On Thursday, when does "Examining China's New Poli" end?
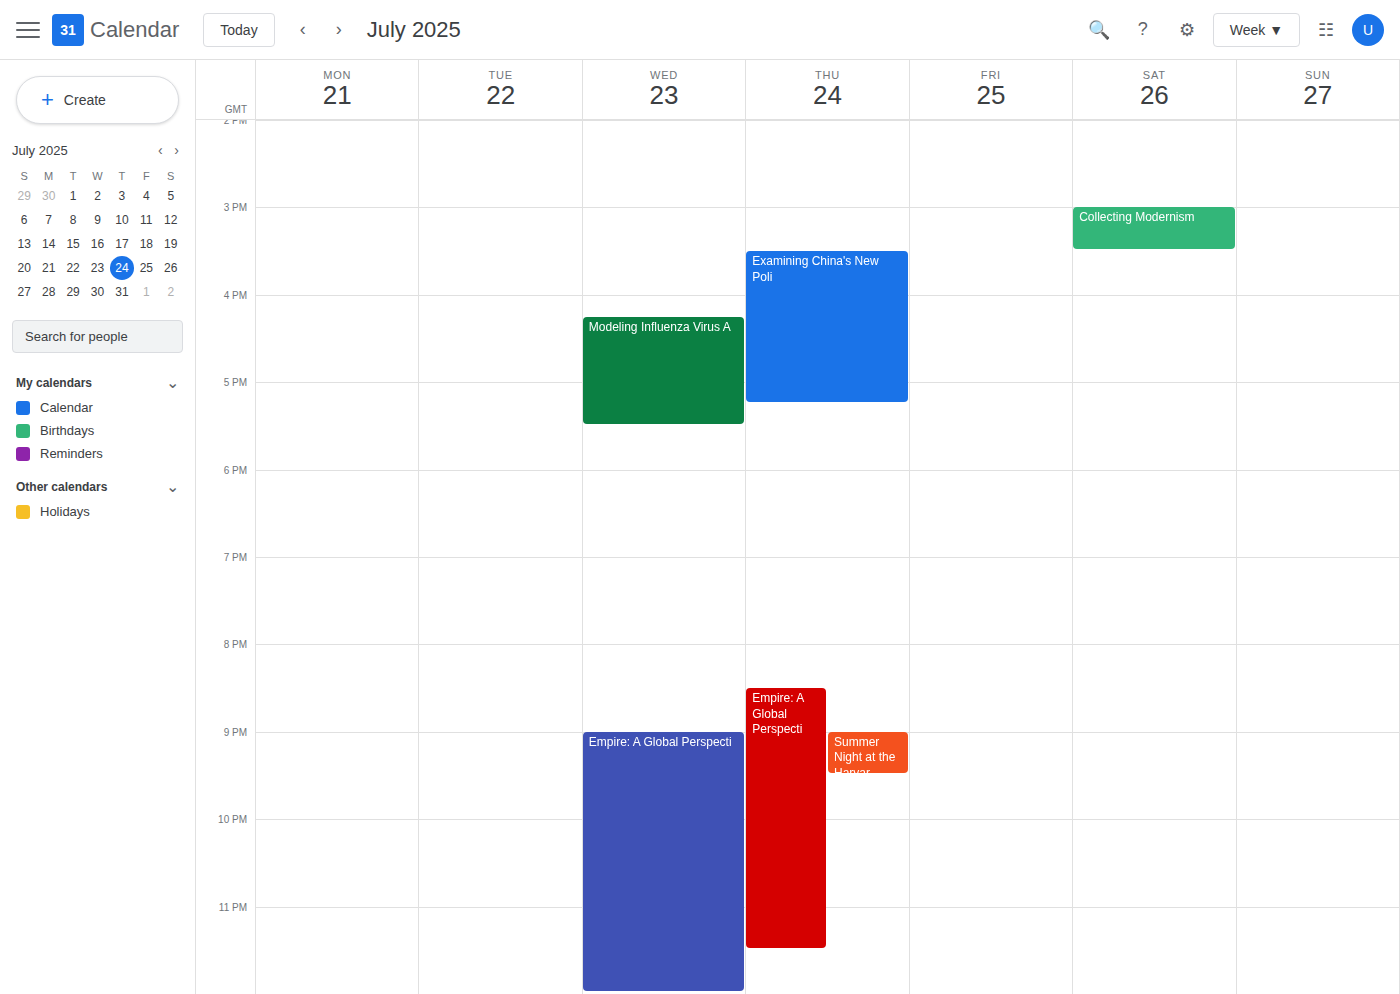
5:15 PM